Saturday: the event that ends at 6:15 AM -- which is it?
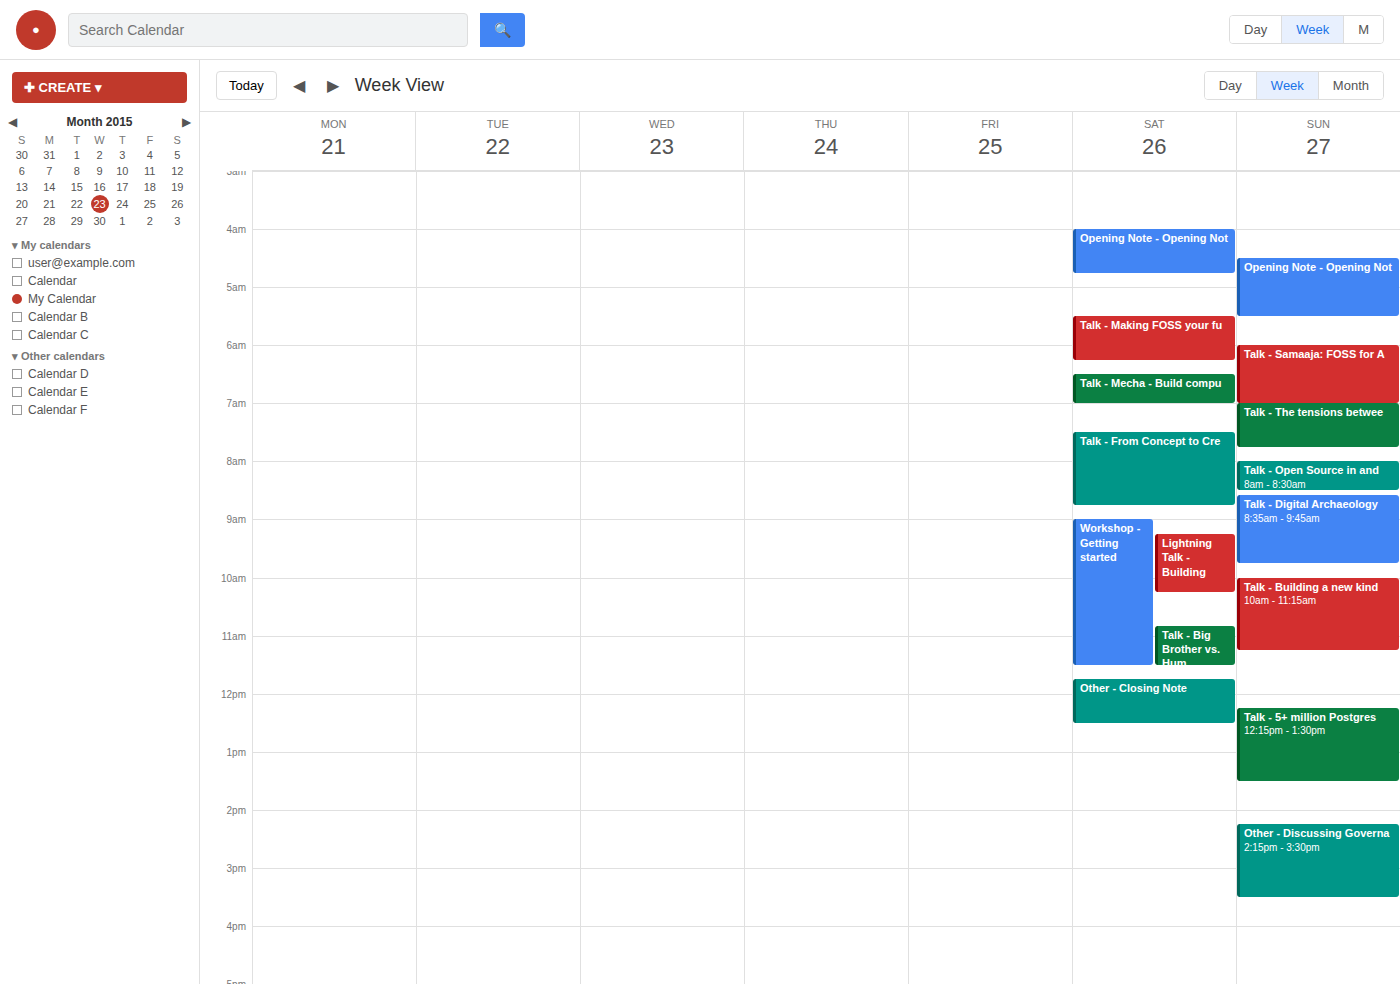
"Talk - Making FOSS your fu"